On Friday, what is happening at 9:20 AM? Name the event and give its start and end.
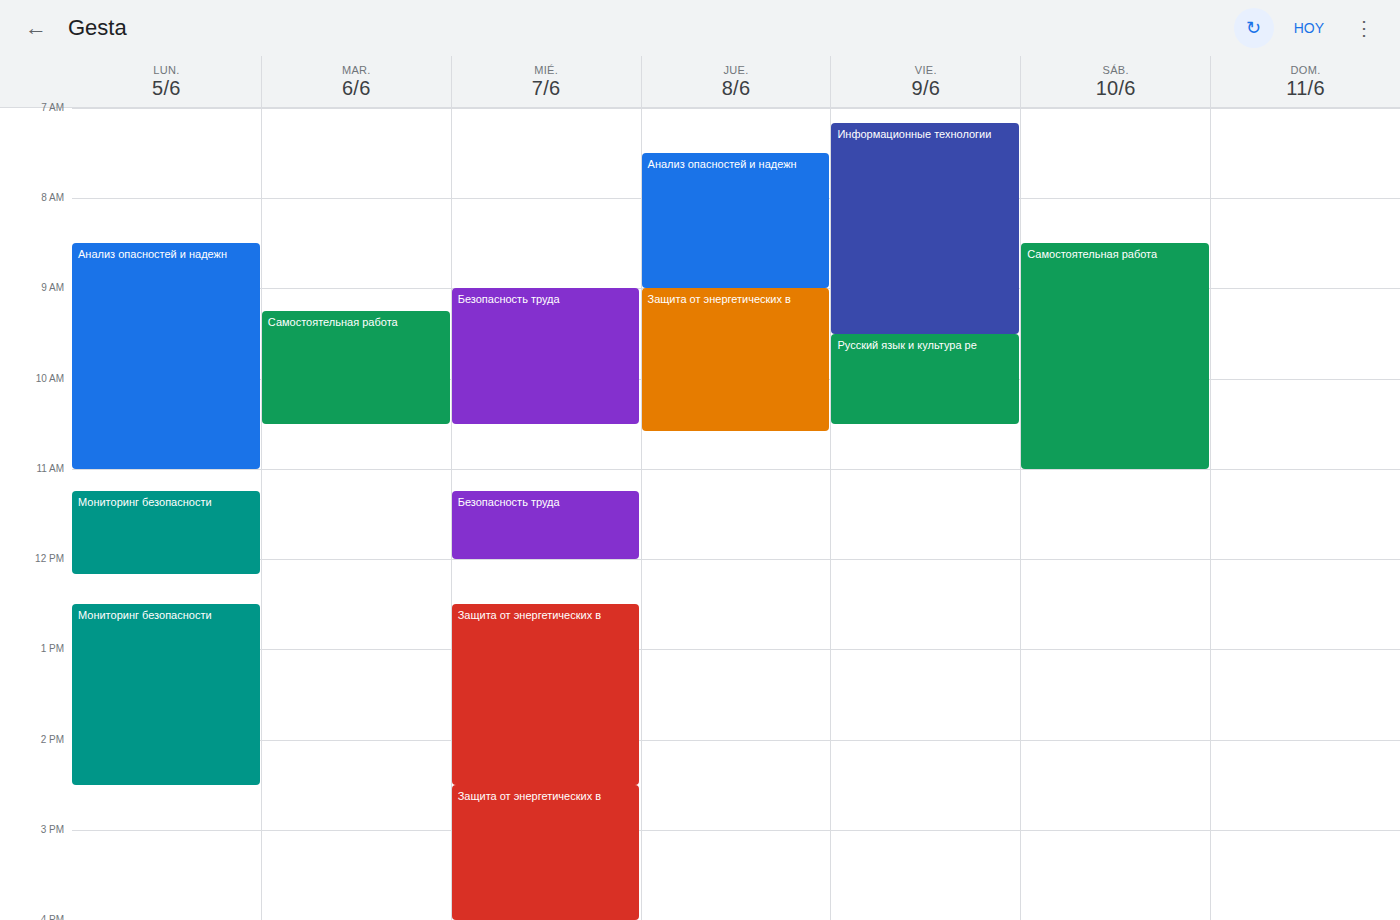
"Информационные технологии", 7:10 AM to 9:30 AM